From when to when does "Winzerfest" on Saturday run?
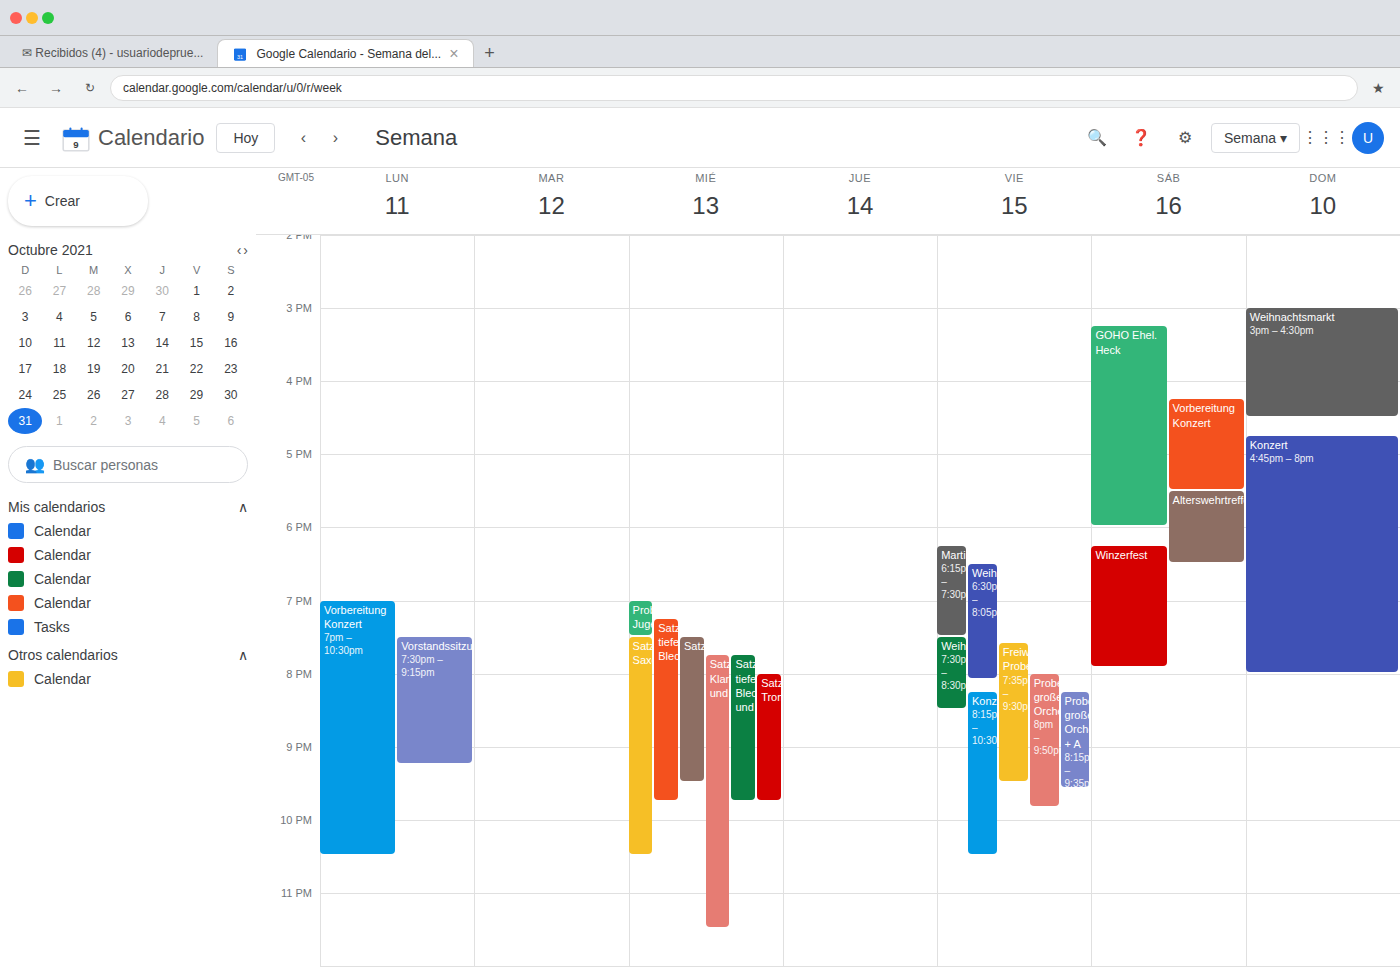
6:15 PM to 7:55 PM